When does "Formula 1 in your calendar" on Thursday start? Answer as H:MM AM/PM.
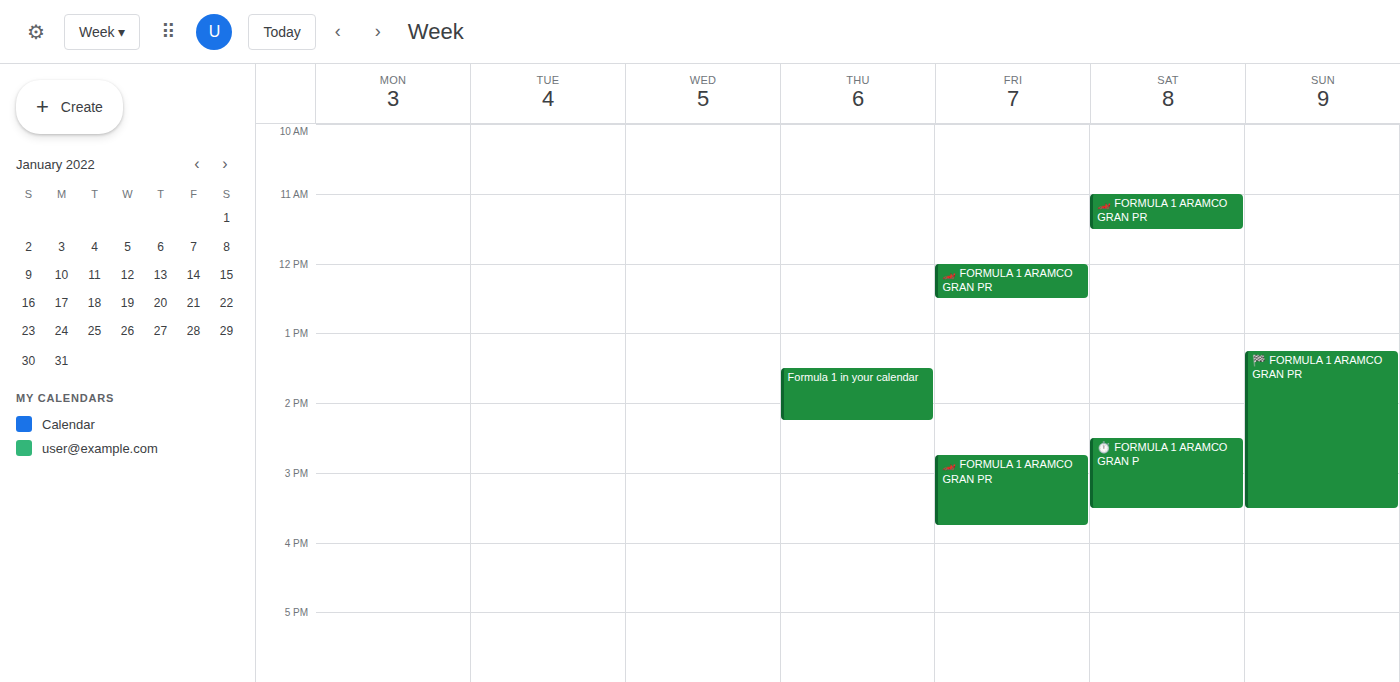
1:30 PM